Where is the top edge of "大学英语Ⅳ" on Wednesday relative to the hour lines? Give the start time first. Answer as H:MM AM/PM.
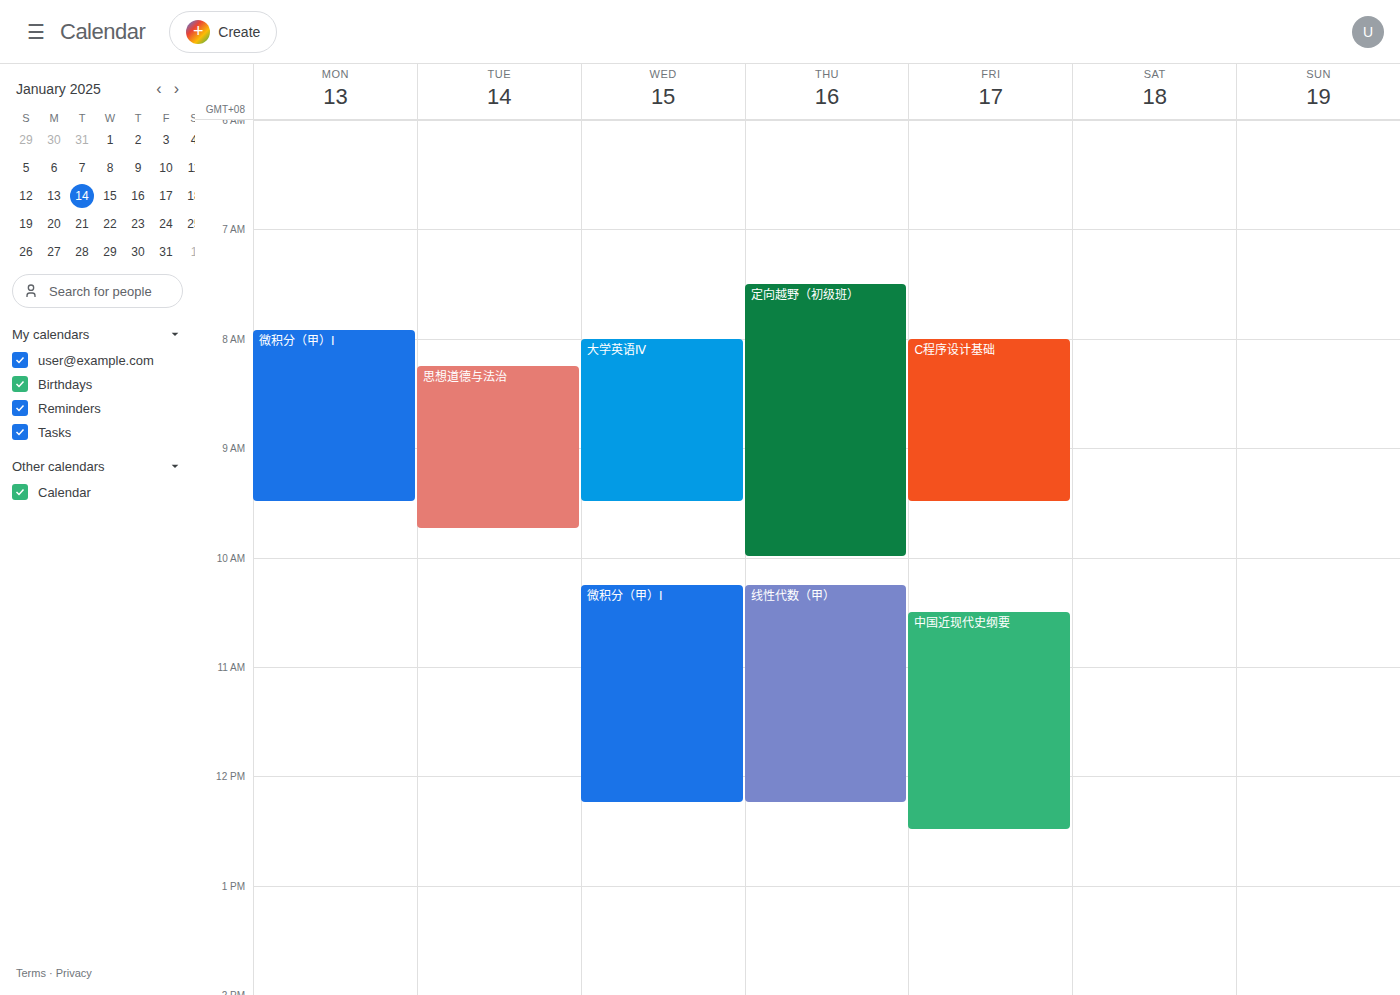
8:00 AM -- exactly on the 8 AM line.